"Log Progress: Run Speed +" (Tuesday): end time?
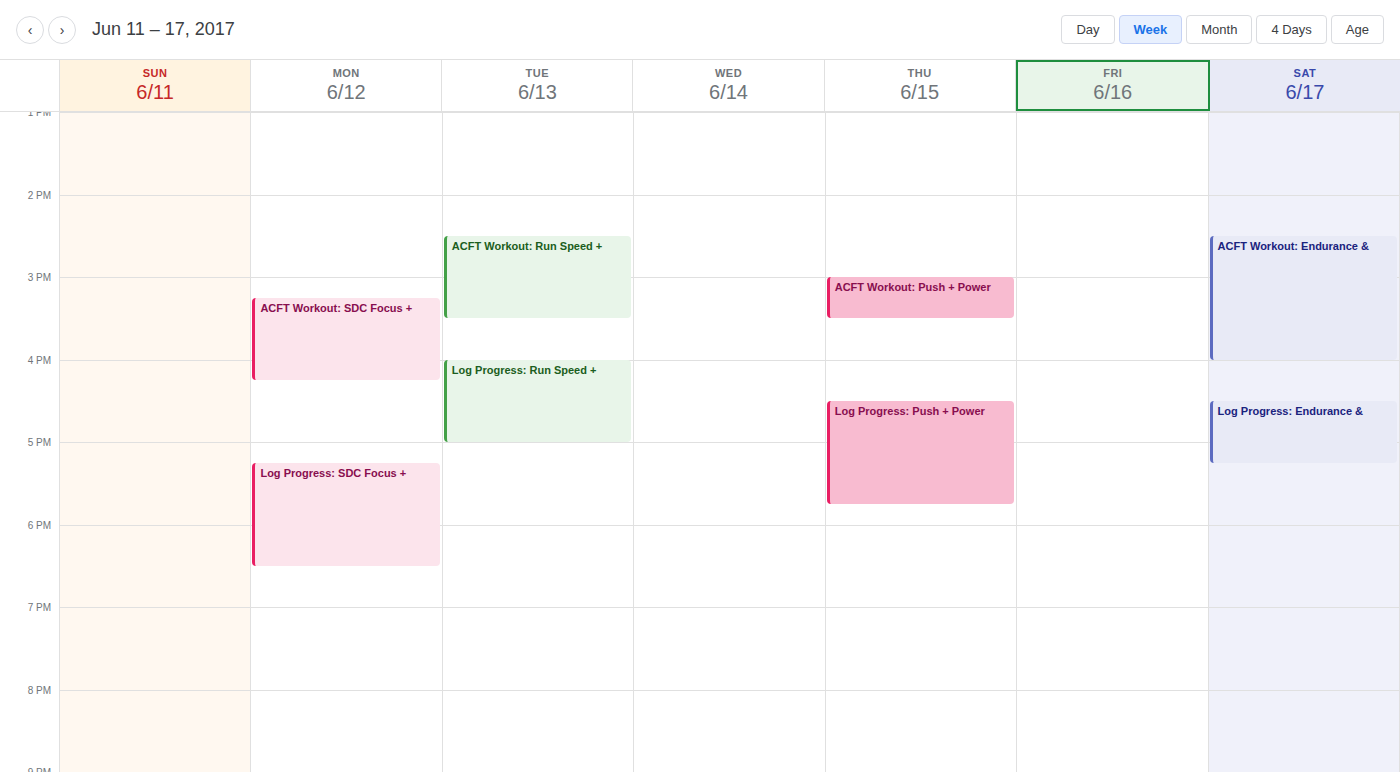
5:00 PM